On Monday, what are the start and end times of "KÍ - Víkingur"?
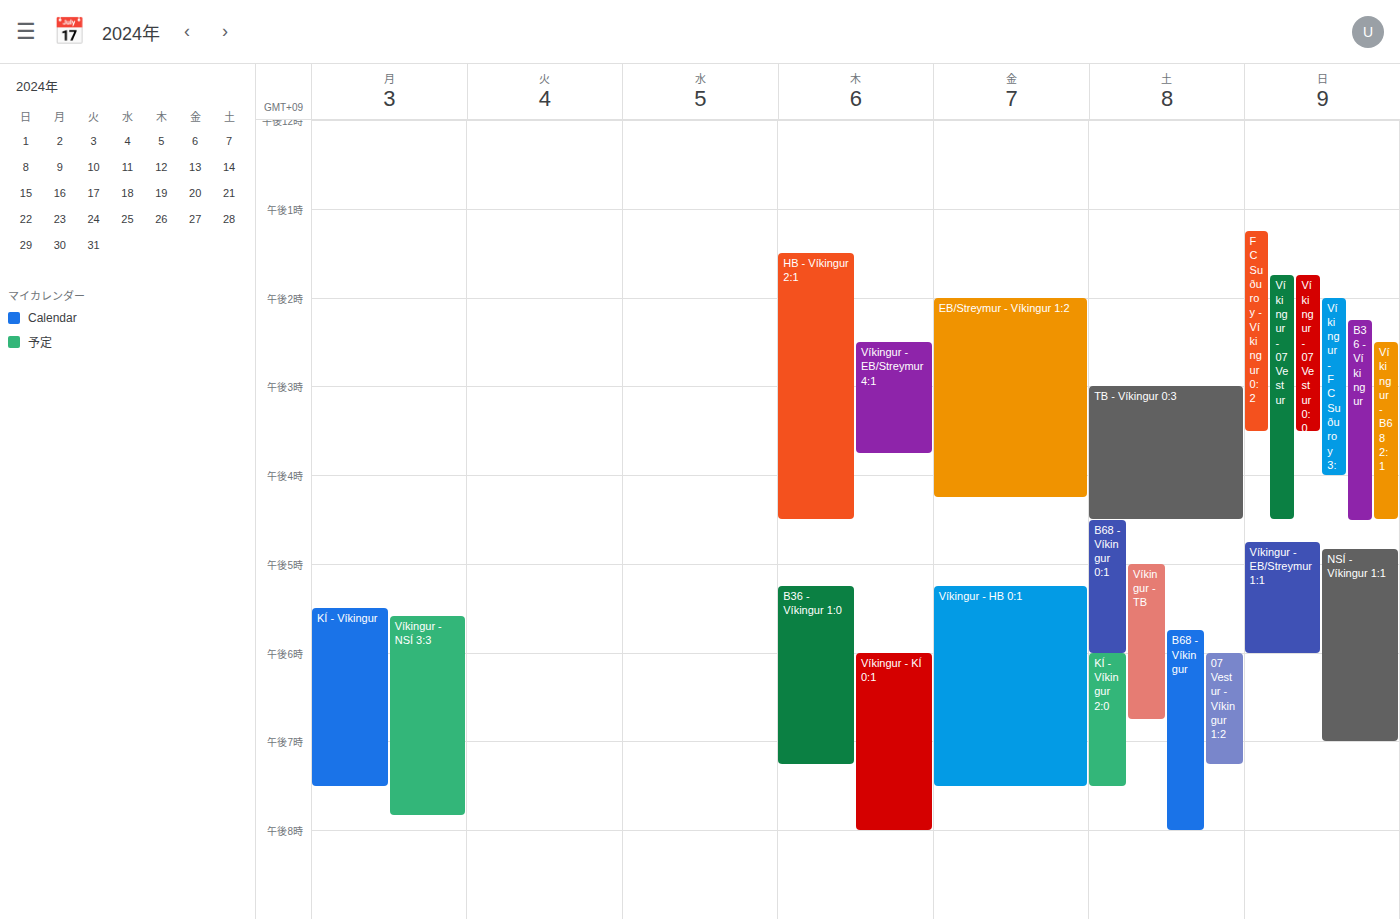
5:30 PM to 7:30 PM